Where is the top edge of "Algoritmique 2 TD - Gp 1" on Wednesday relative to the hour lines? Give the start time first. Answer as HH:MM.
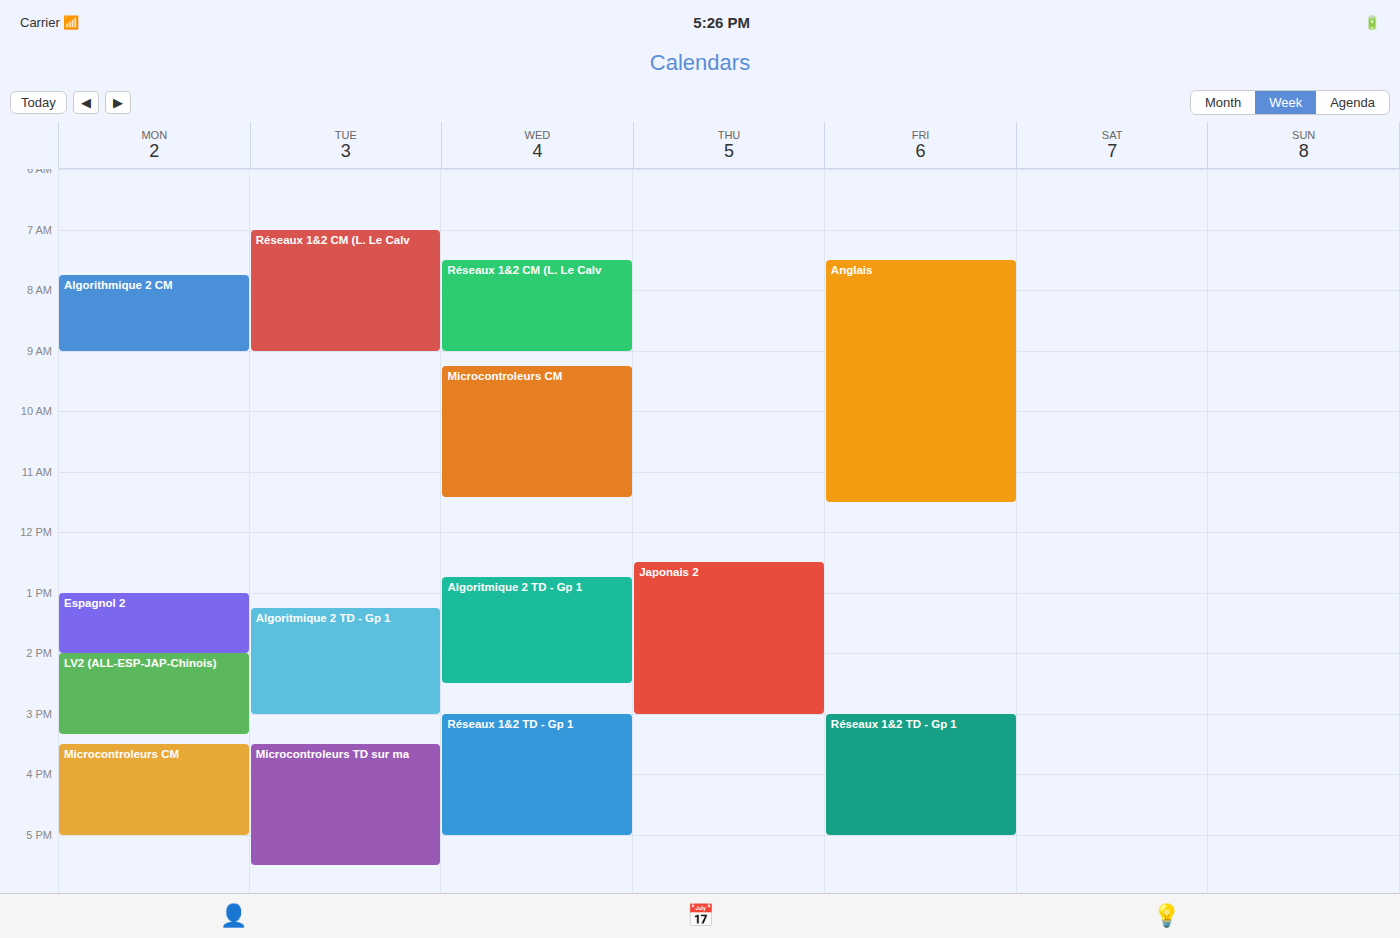
12:45 -- neither: three quarters of the way from the 12:00 line to the 13:00 line.